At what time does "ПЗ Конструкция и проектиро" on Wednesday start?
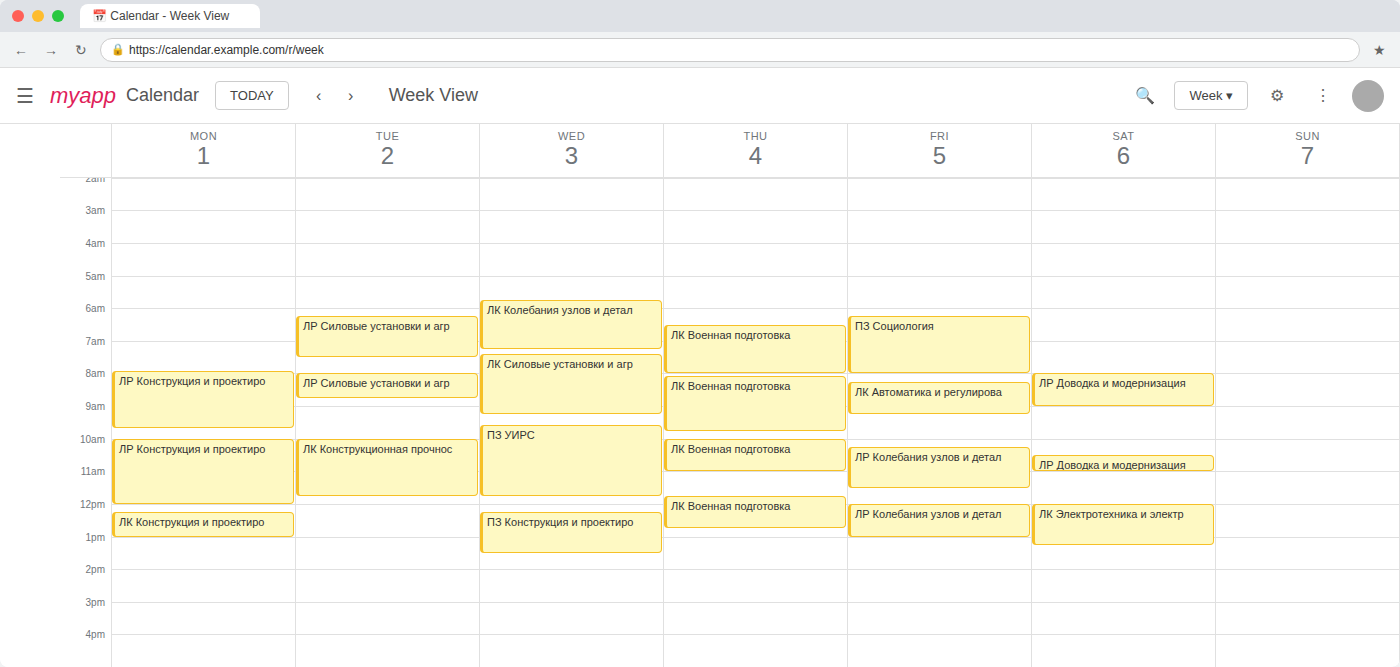
12:15 PM